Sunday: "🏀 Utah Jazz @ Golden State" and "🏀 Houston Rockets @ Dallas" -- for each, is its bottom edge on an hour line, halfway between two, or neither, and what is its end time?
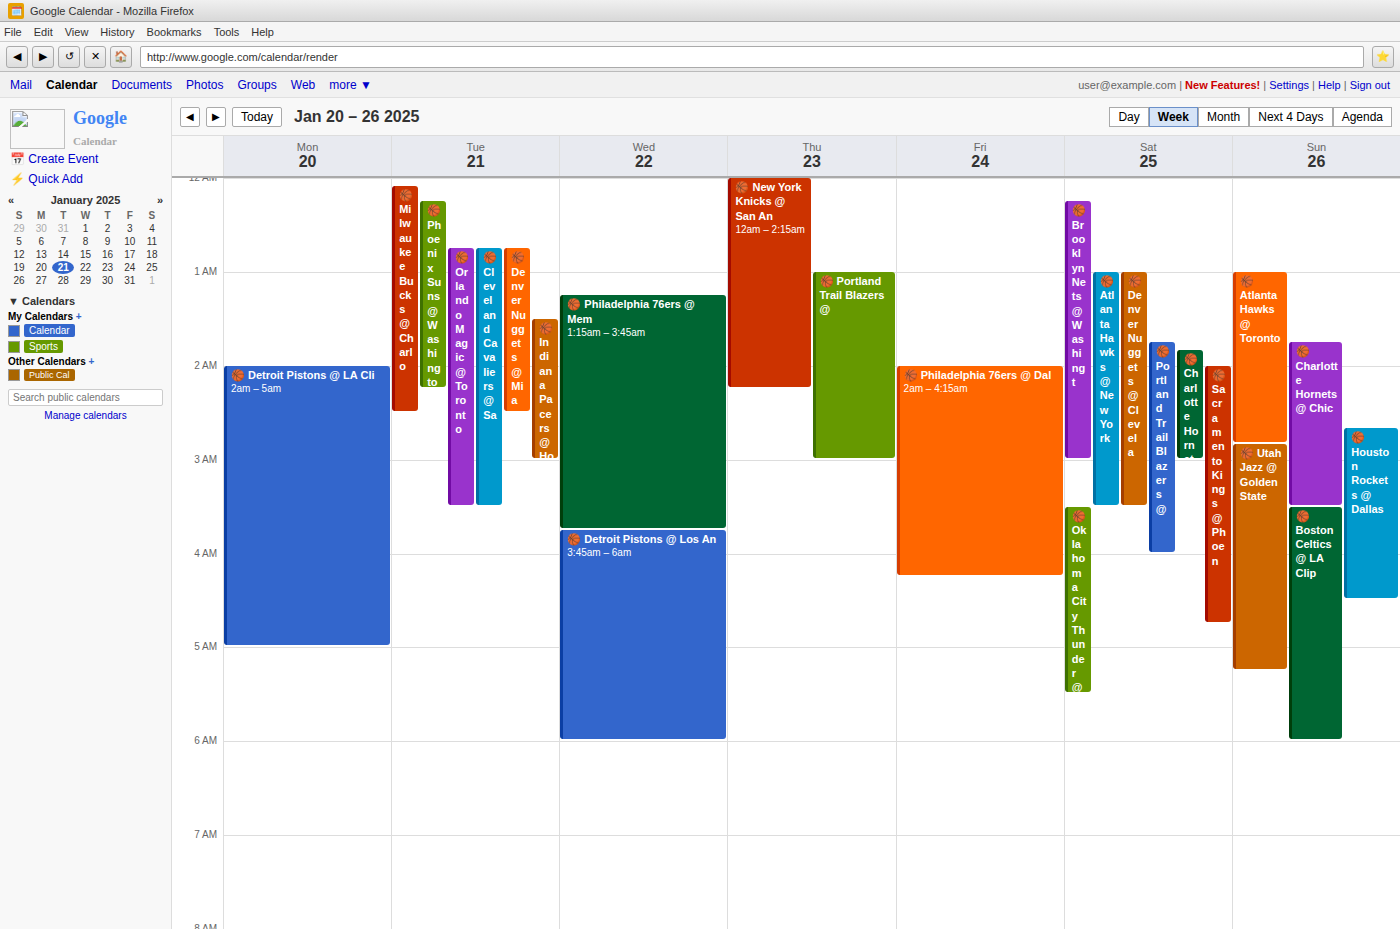
"🏀 Utah Jazz @ Golden State": 05:15, neither: a quarter of the way from the 05:00 line to the 06:00 line. "🏀 Houston Rockets @ Dallas": 04:30, halfway between the 04:00 and 05:00 lines.